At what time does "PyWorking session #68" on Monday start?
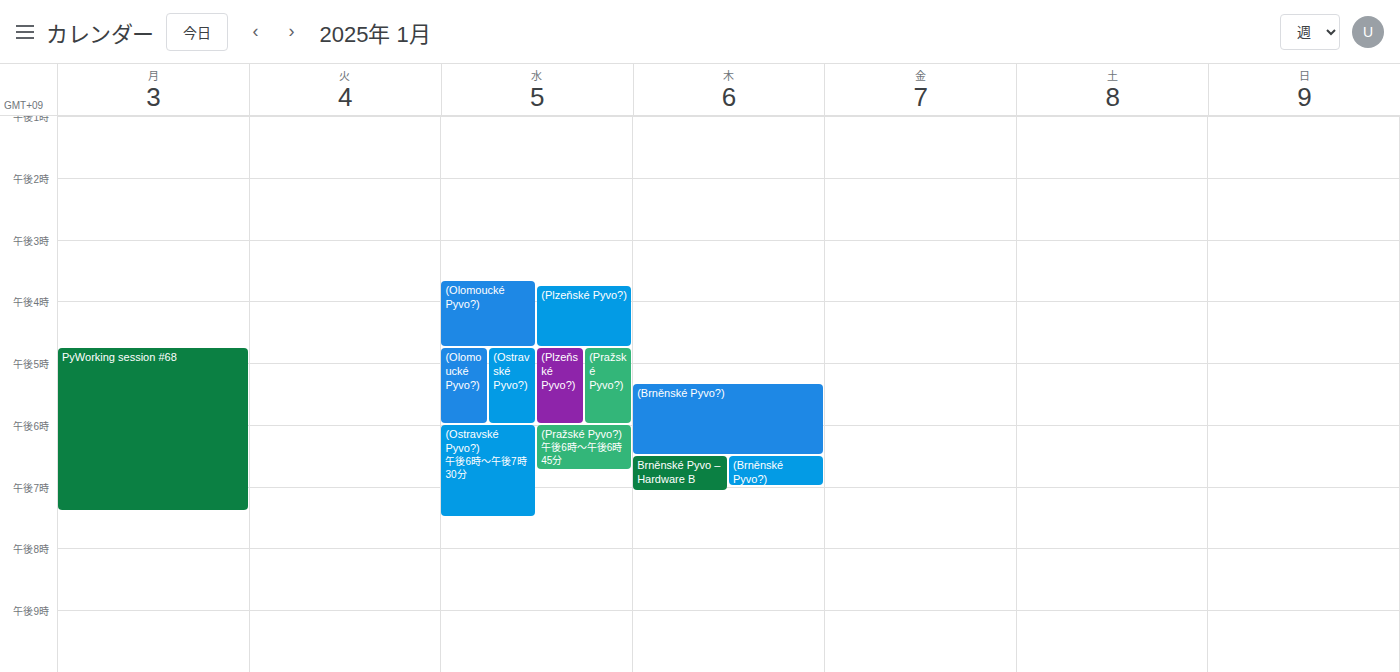
4:45 PM